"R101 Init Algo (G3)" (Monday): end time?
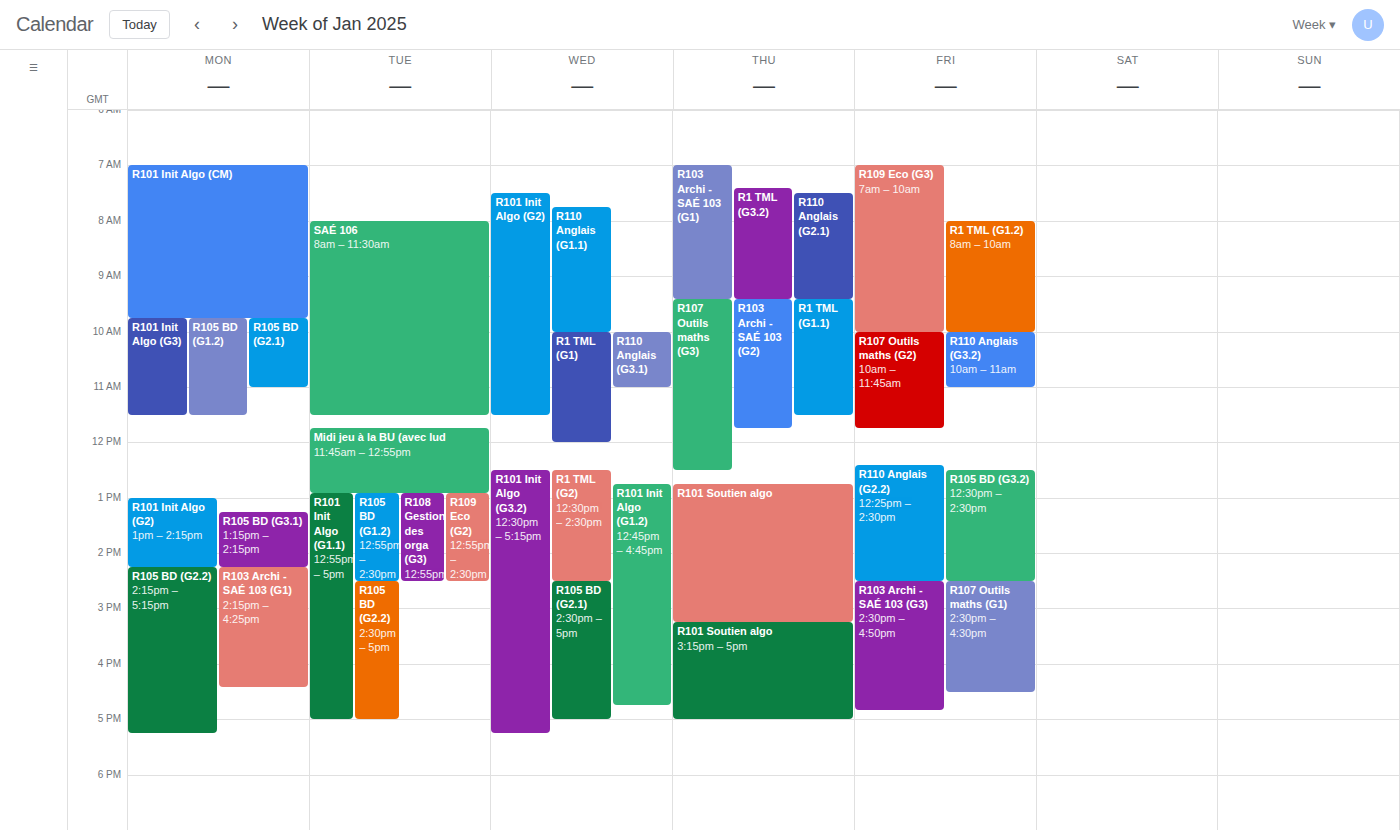
11:30 AM